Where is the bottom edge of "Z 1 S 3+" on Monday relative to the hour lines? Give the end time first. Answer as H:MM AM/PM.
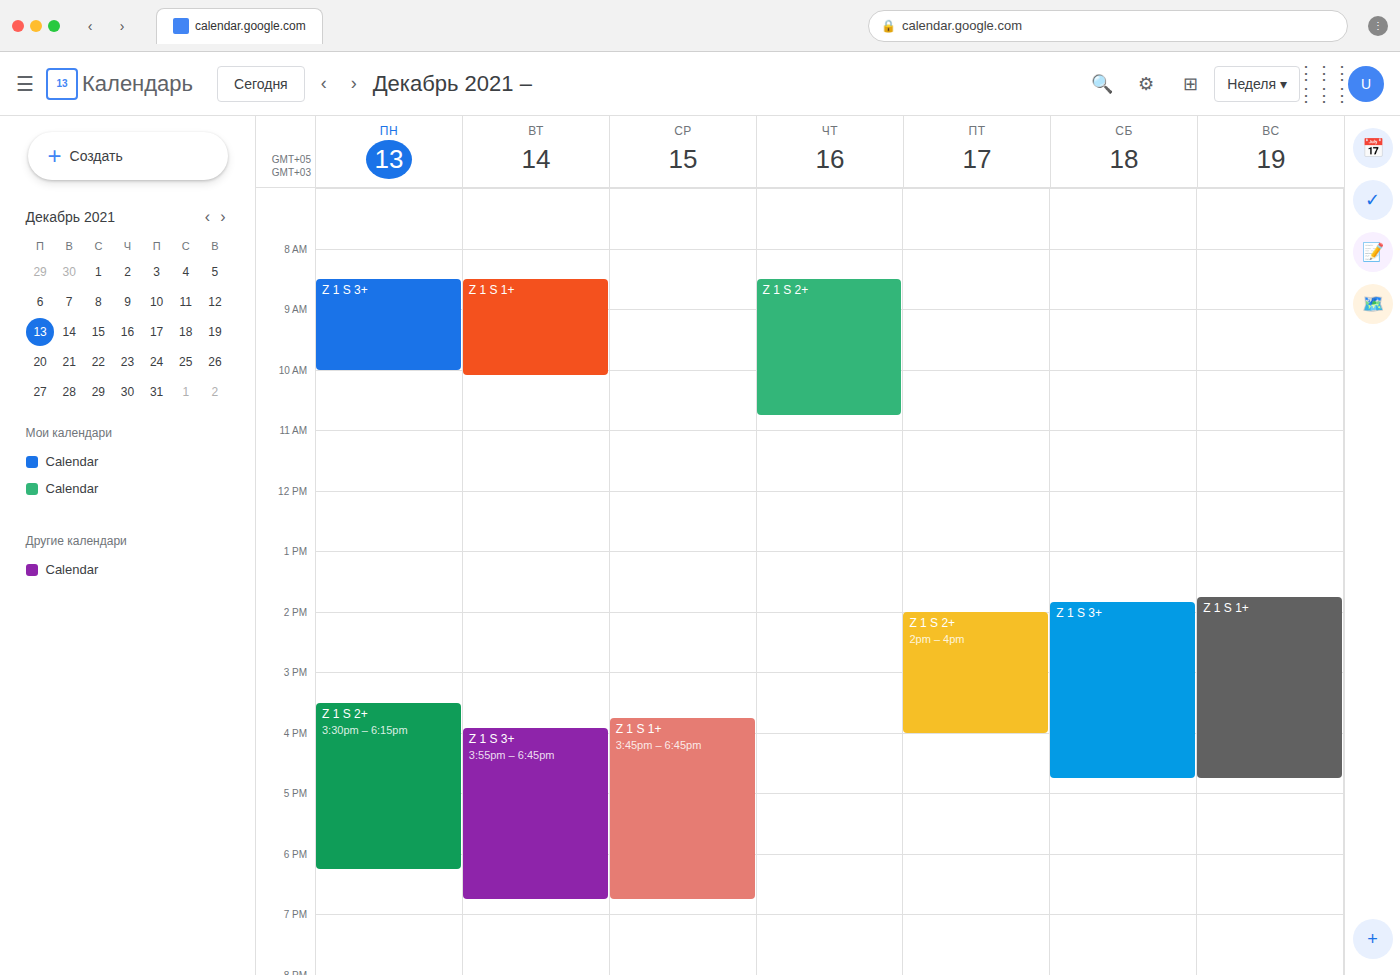
10:00 AM -- exactly on the 10 AM line.